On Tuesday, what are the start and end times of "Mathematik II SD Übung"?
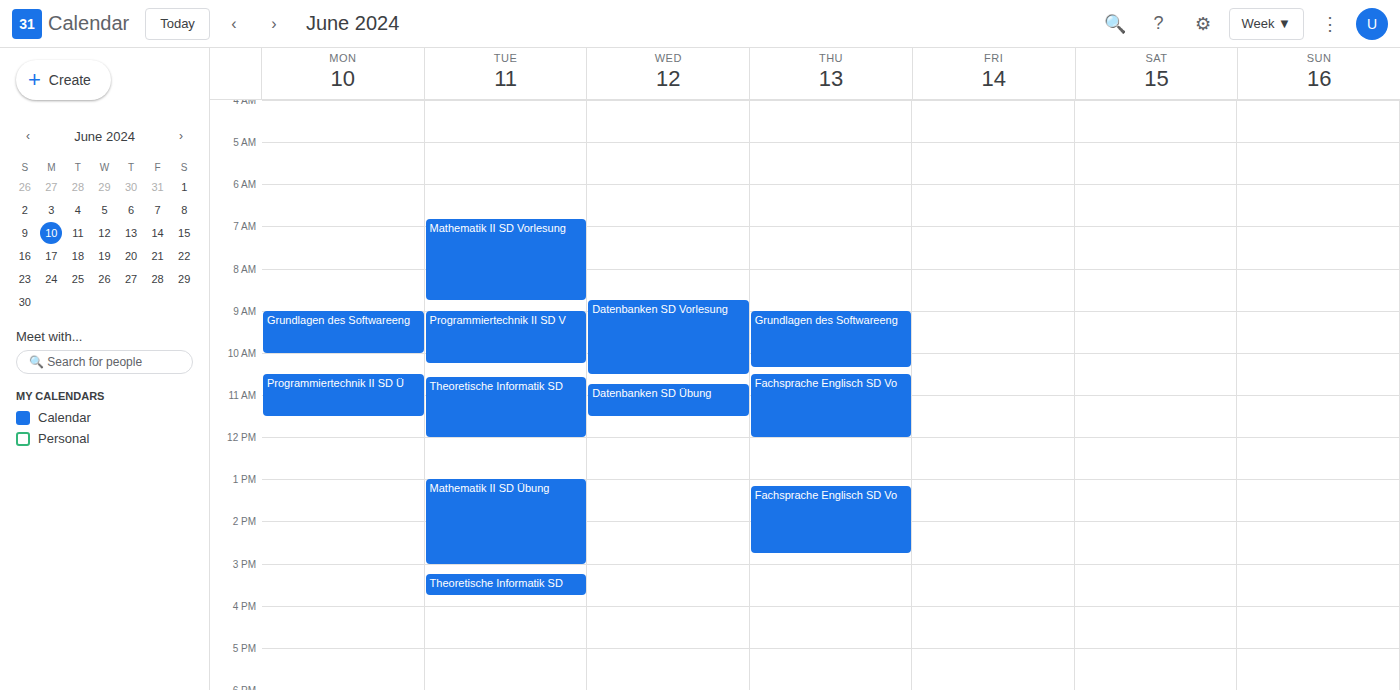
1:00 PM to 3:00 PM